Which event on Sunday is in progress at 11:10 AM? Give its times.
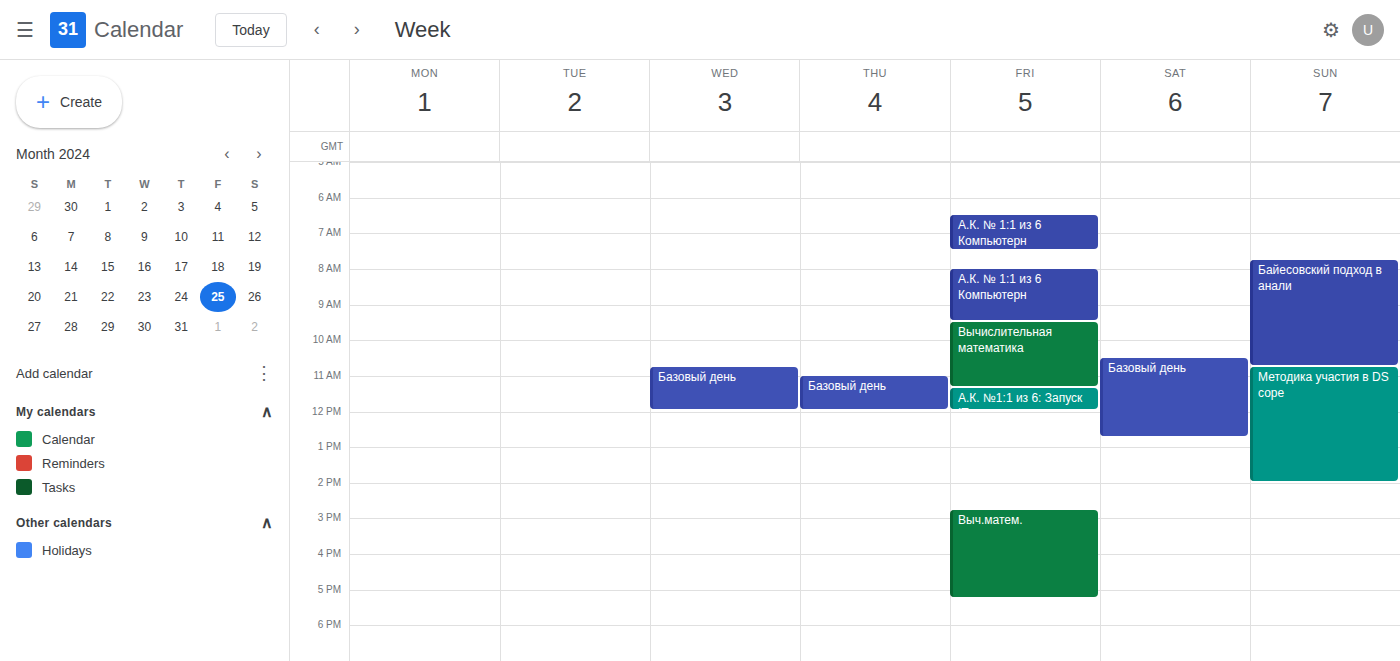
"Методика участия в DS соре", 10:45 AM to 2:00 PM